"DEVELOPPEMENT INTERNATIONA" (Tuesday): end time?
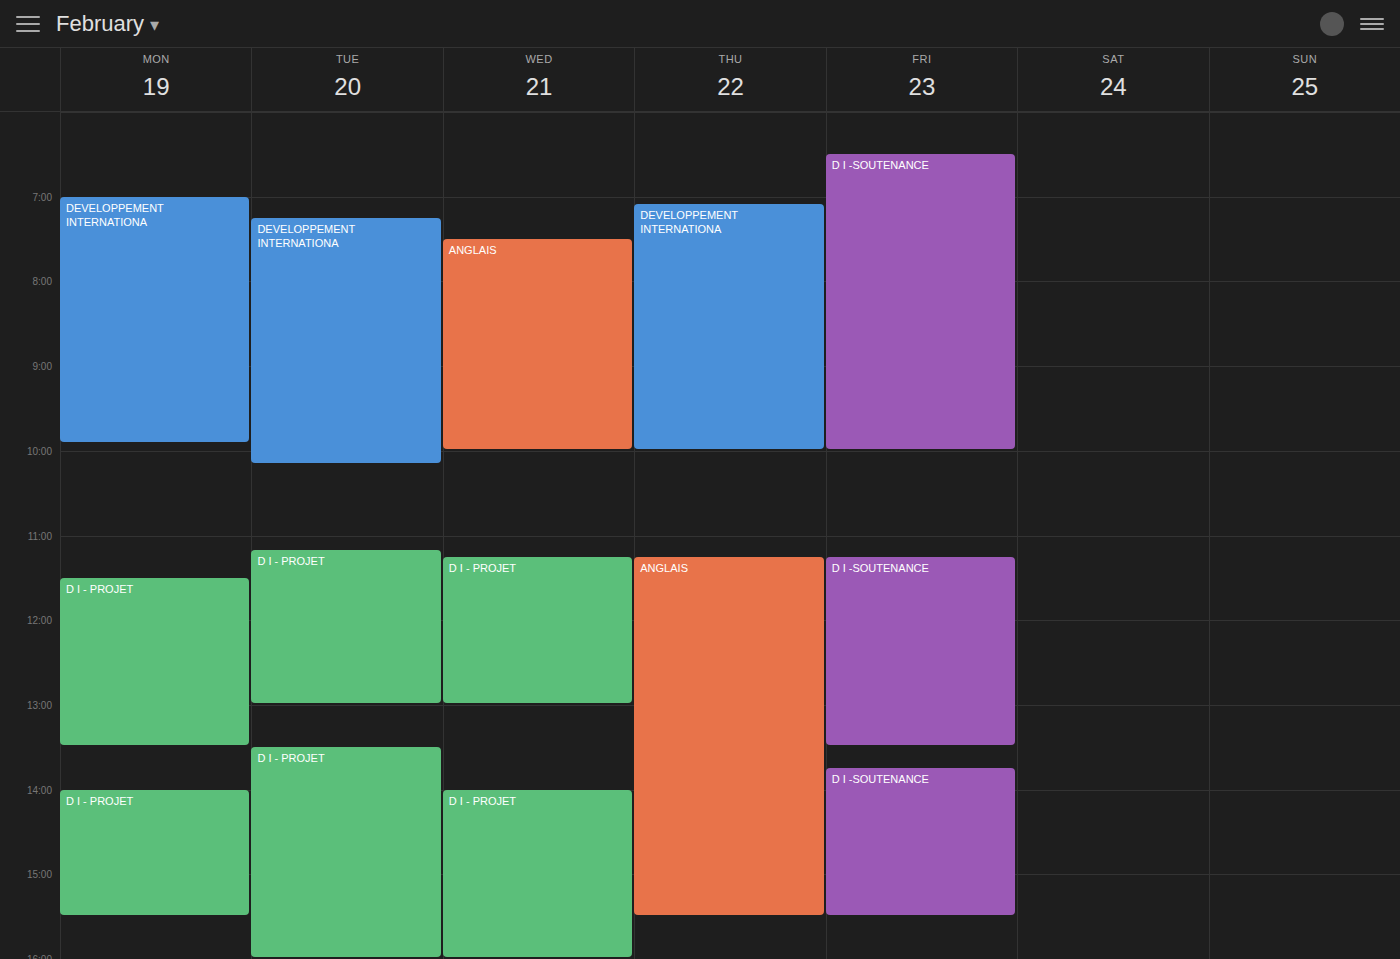
10:10 AM